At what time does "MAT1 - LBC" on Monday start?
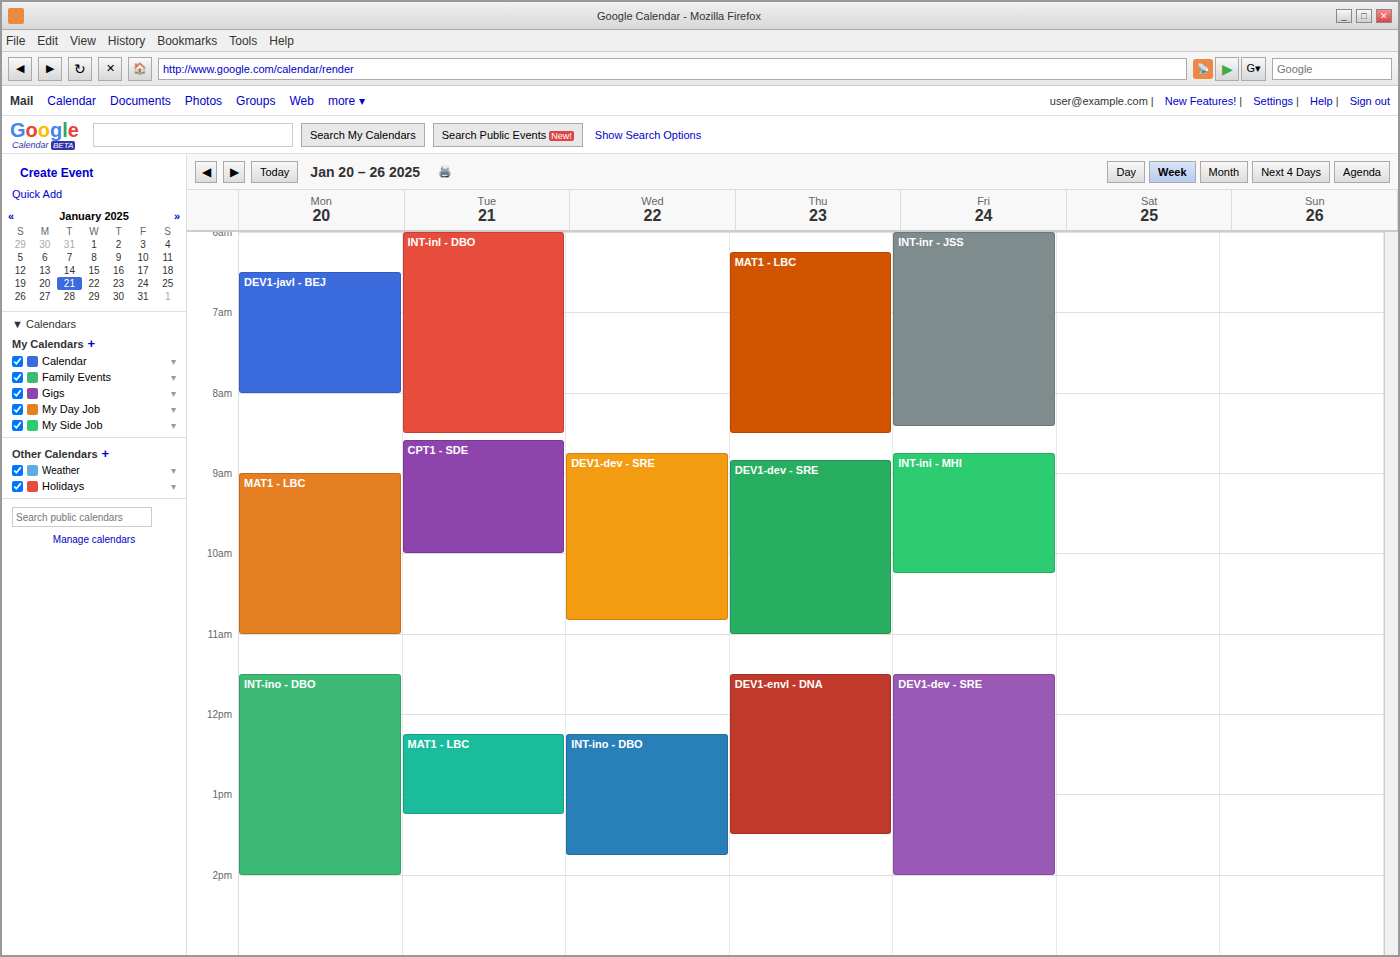
9:00 AM